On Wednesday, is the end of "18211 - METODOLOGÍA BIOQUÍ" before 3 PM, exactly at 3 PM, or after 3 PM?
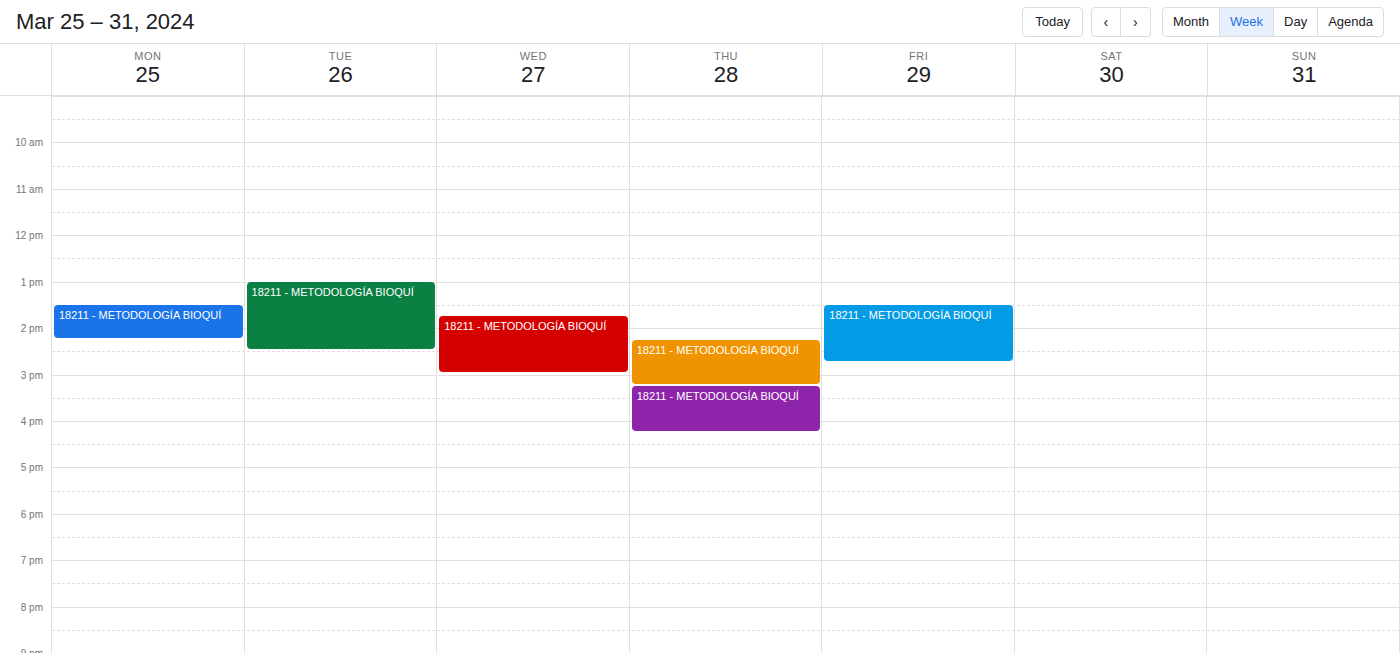
3:00 PM -- exactly at 3 PM, on the 3 PM line.